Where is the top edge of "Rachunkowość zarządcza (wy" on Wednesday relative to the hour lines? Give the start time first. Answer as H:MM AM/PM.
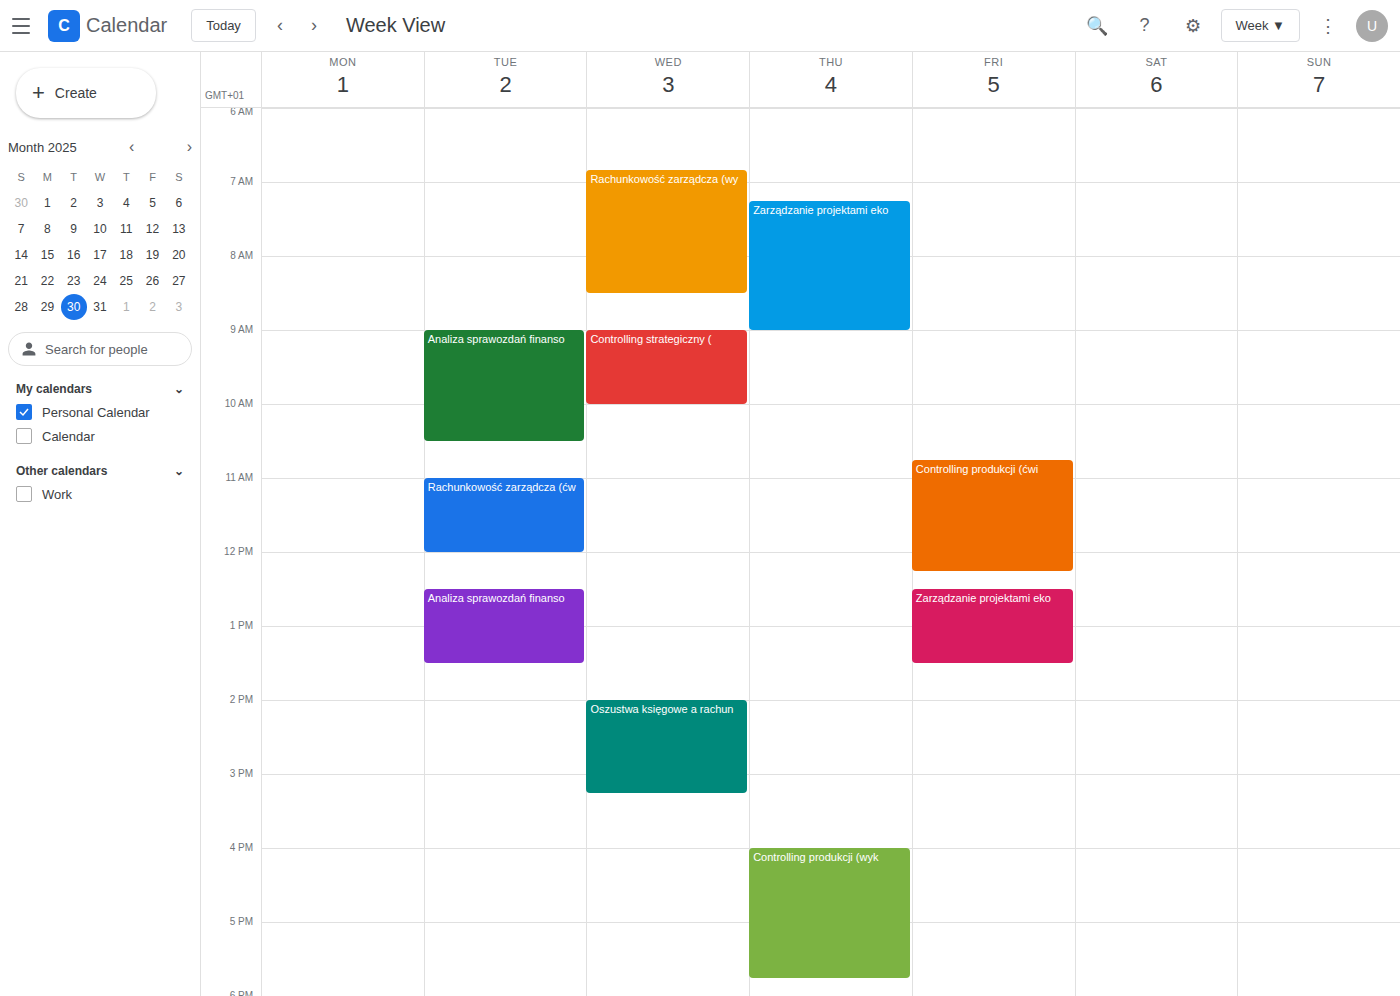
6:50 AM -- neither: 50 minutes below the 6 AM line and 10 minutes above the 7 AM line.